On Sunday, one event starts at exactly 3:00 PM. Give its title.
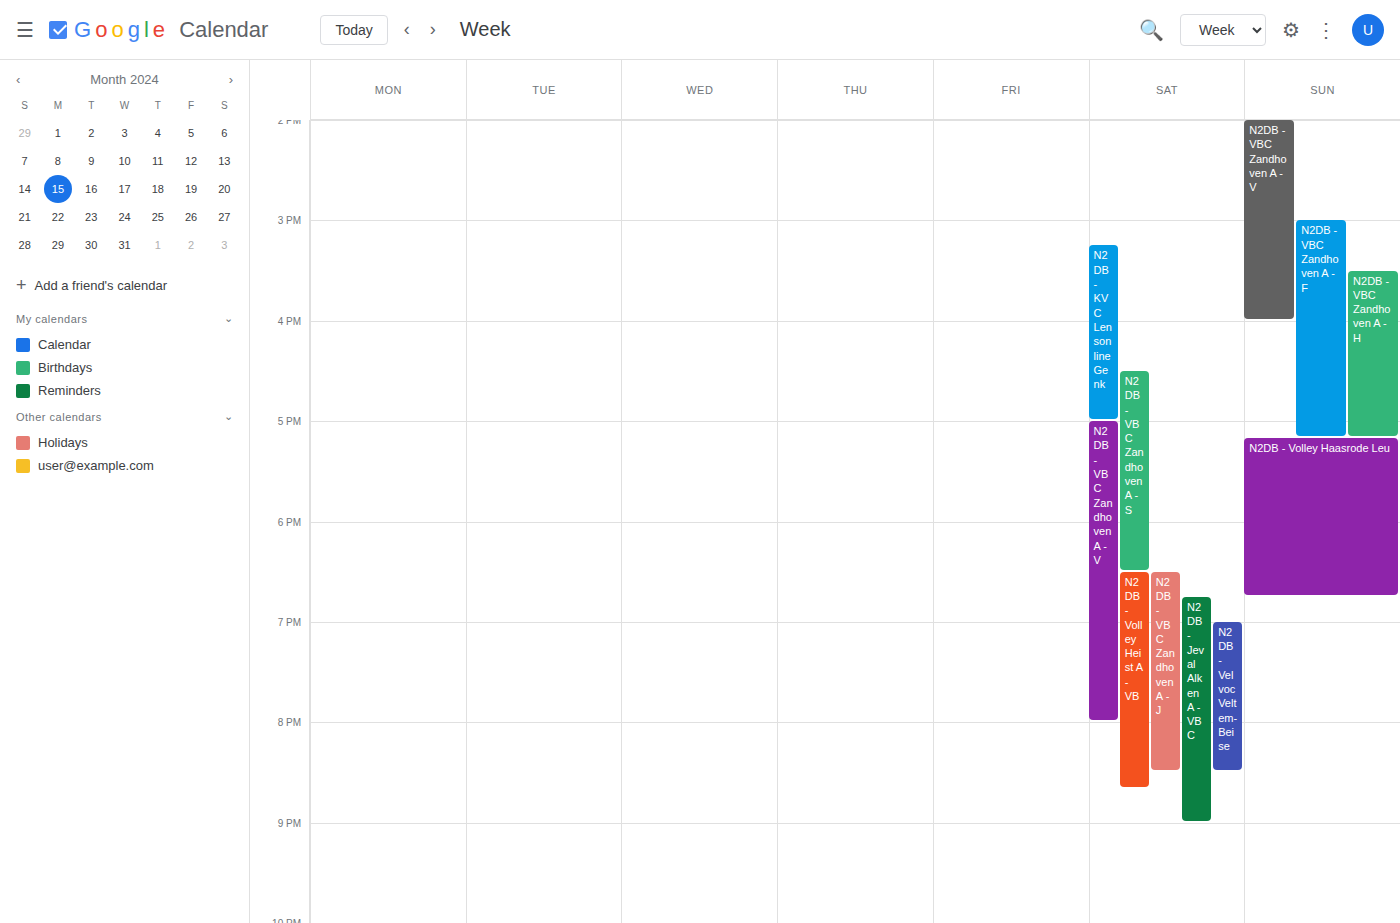
"N2DB - VBC Zandhoven A - F"